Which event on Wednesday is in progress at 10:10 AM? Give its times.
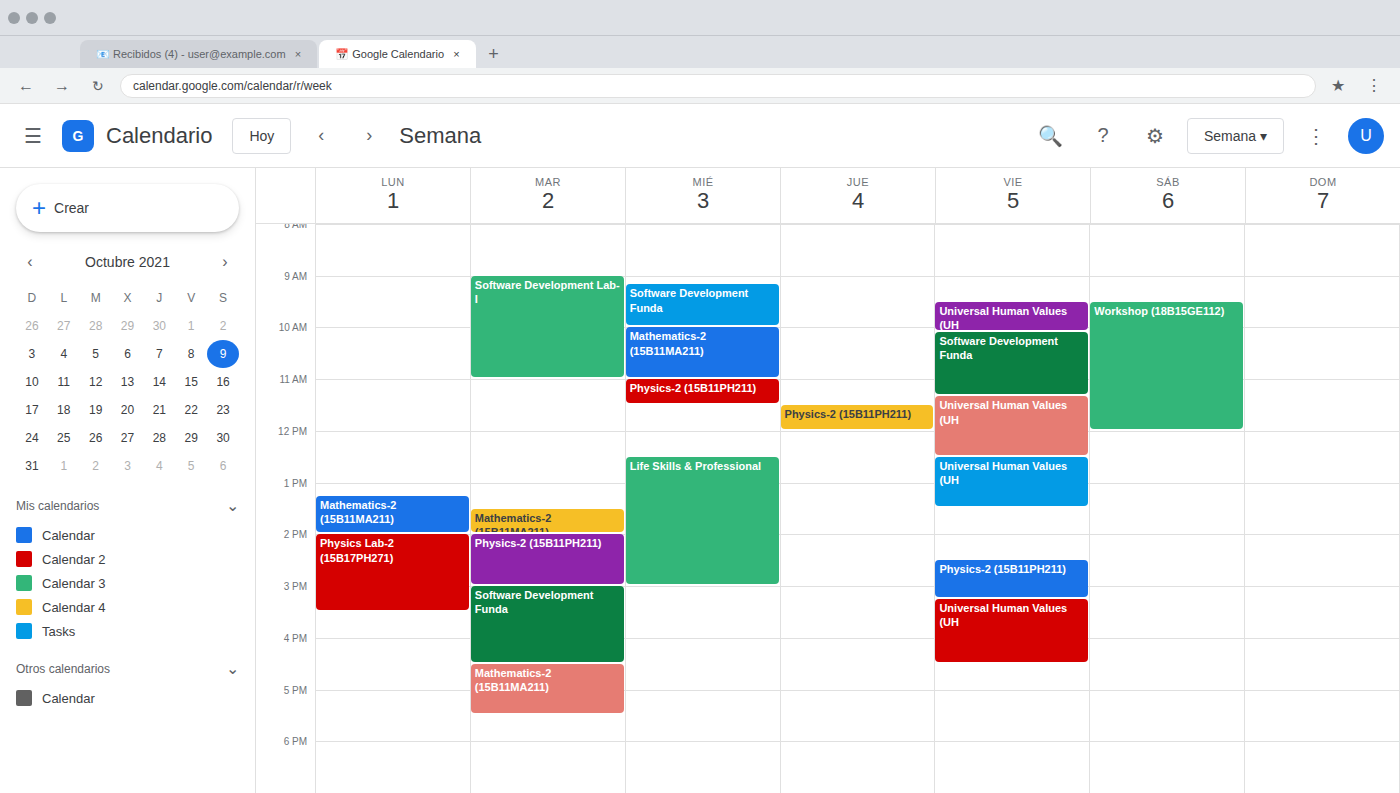
"Mathematics-2 (15B11MA211)", 10:00 AM to 11:00 AM